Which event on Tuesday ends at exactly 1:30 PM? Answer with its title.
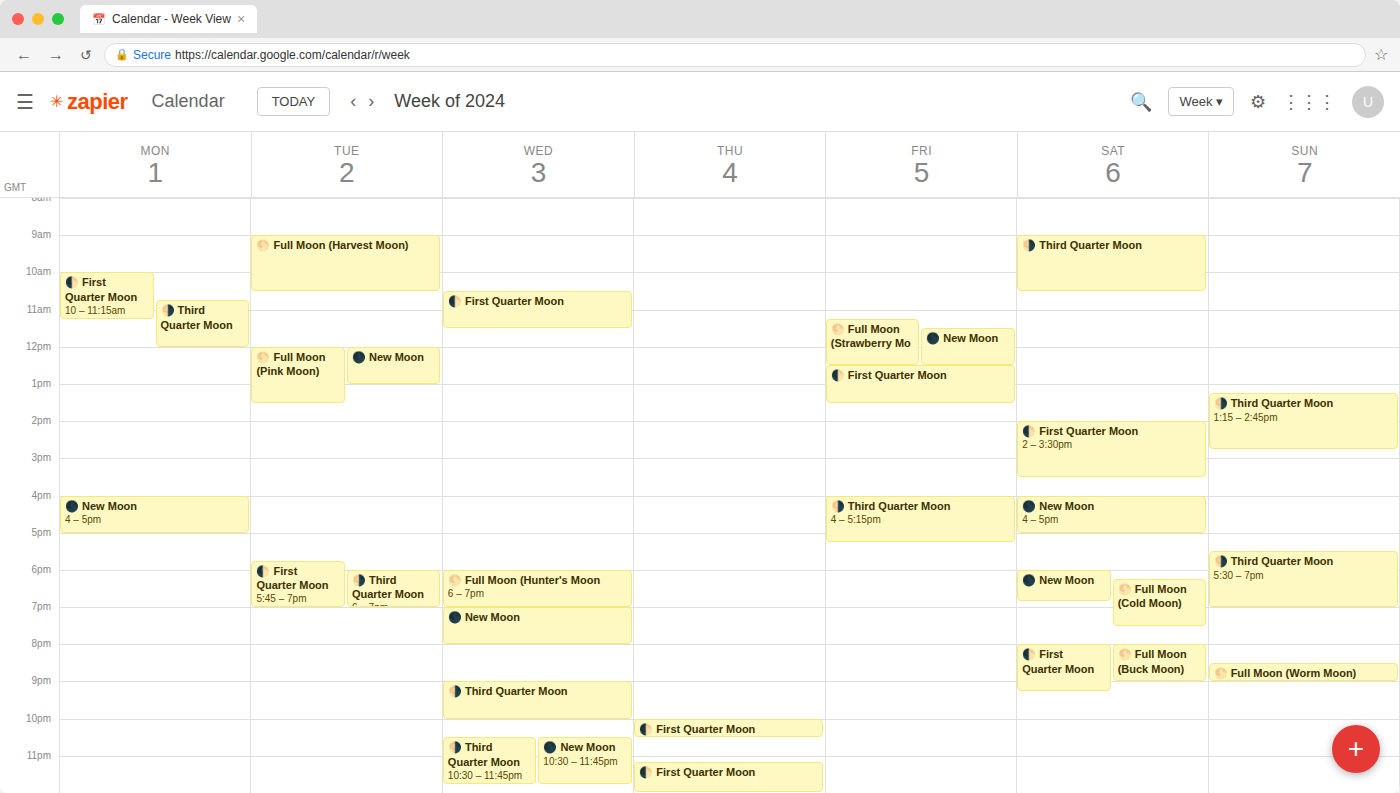
"🌕 Full Moon (Pink Moon)"